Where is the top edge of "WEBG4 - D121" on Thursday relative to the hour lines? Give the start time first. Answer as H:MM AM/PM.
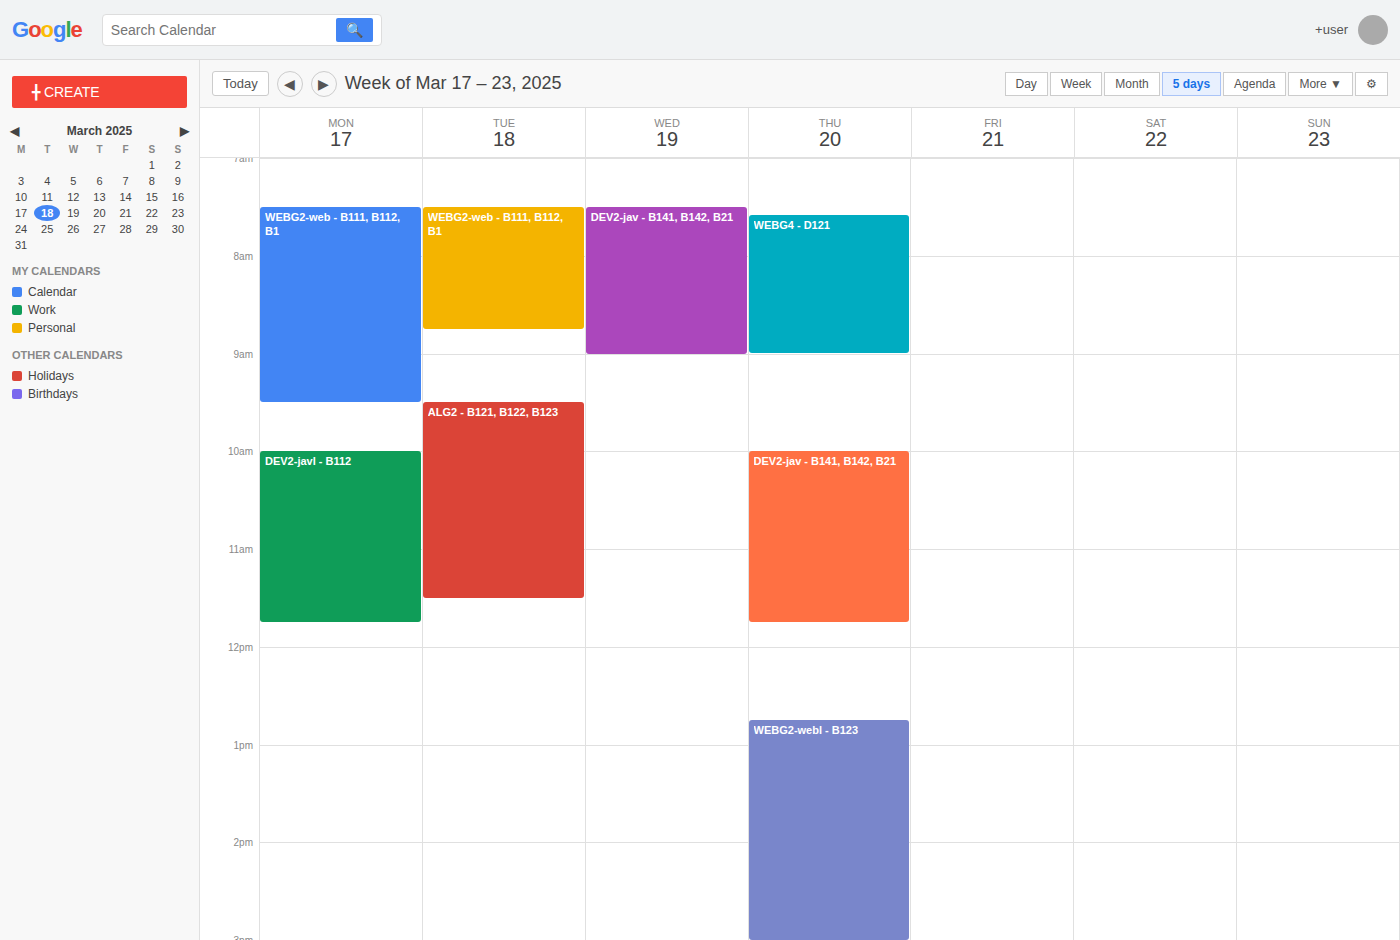
7:35 AM -- neither: 35 minutes below the 7 AM line and 25 minutes above the 8 AM line.